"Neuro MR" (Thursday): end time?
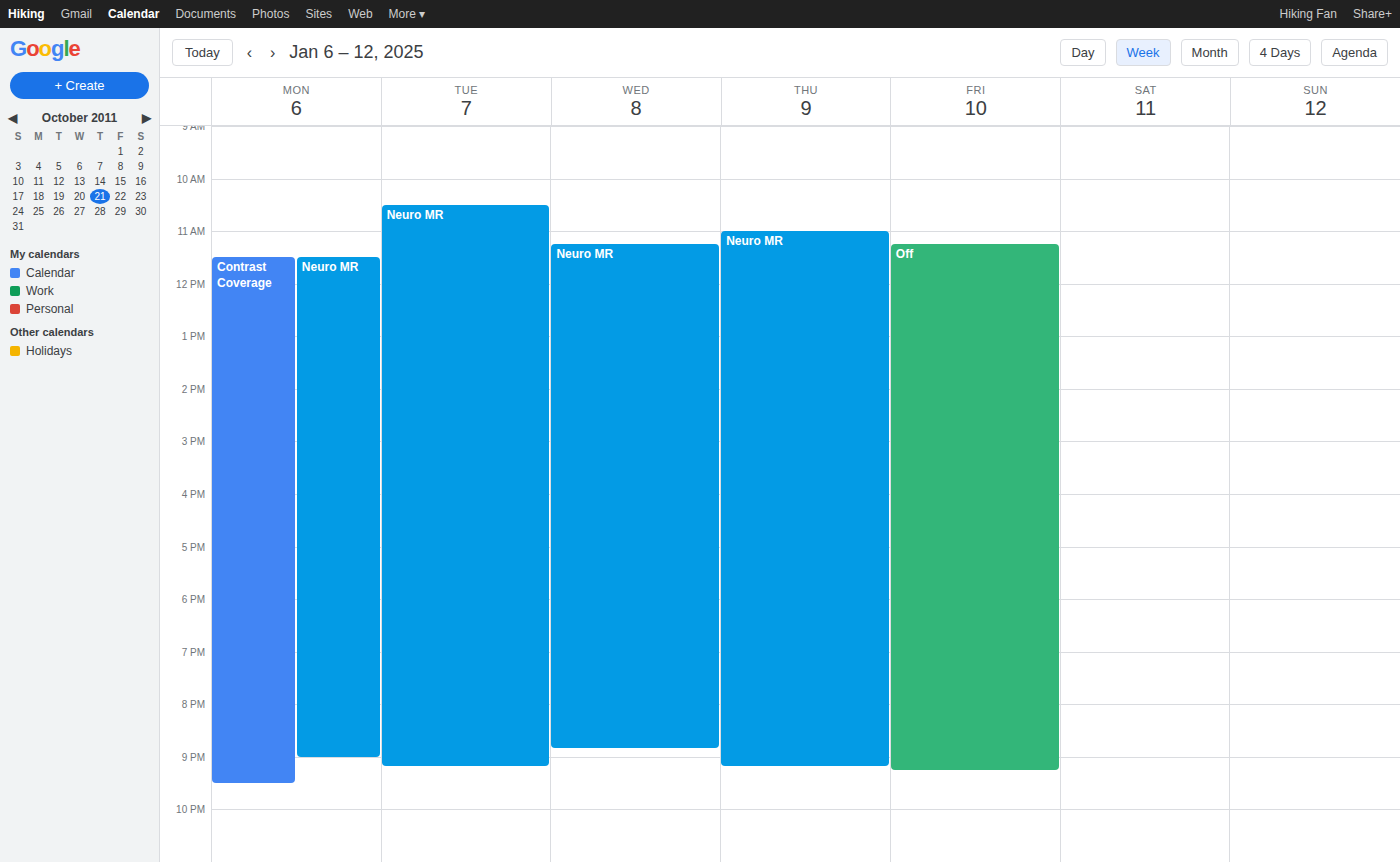
9:10 PM